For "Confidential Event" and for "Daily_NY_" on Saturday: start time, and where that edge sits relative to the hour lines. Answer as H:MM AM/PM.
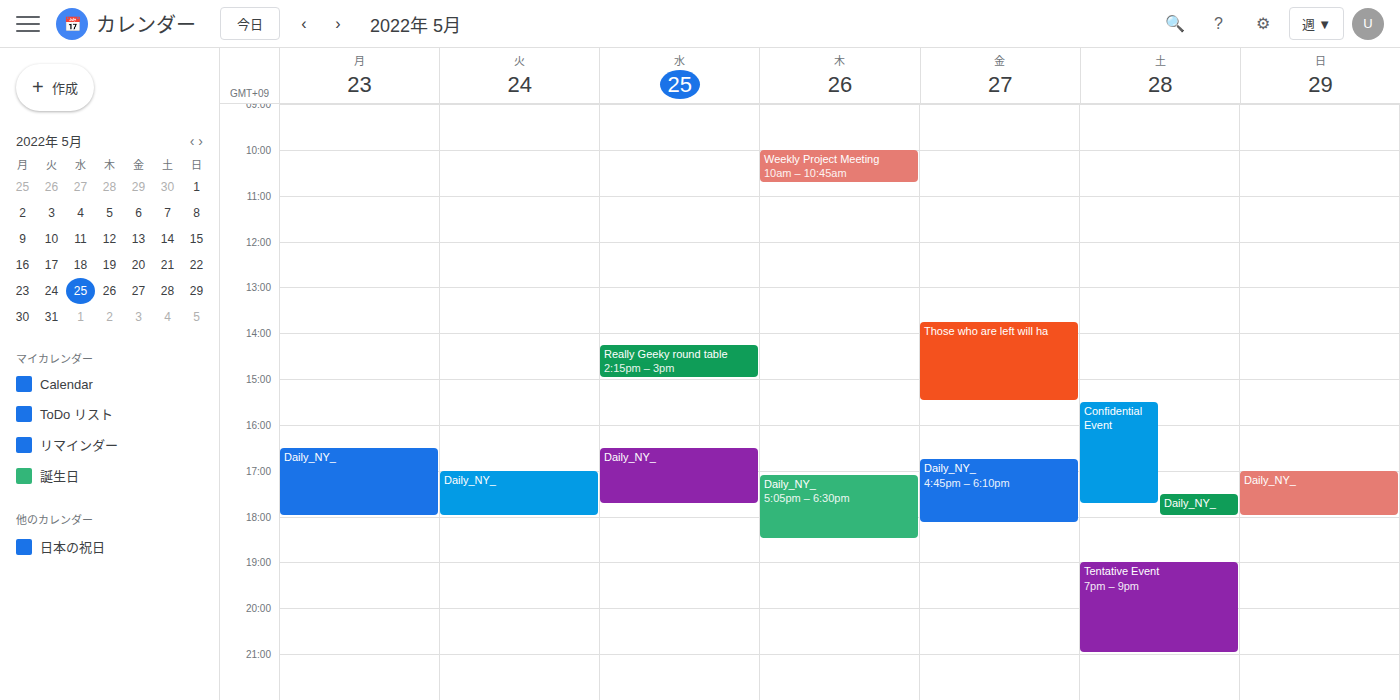
"Confidential Event": 3:30 PM, halfway between the 3 PM and 4 PM lines. "Daily_NY_": 5:30 PM, halfway between the 5 PM and 6 PM lines.